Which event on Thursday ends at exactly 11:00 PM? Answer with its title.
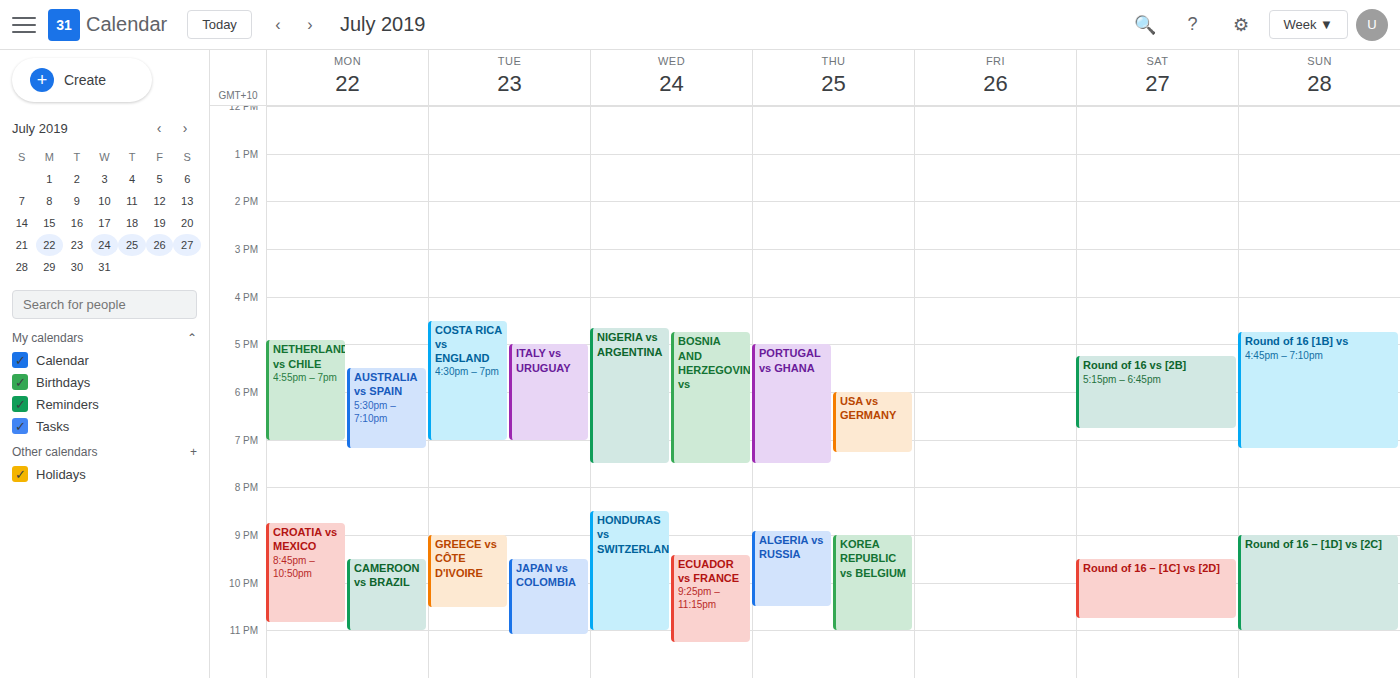
"KOREA REPUBLIC vs BELGIUM"